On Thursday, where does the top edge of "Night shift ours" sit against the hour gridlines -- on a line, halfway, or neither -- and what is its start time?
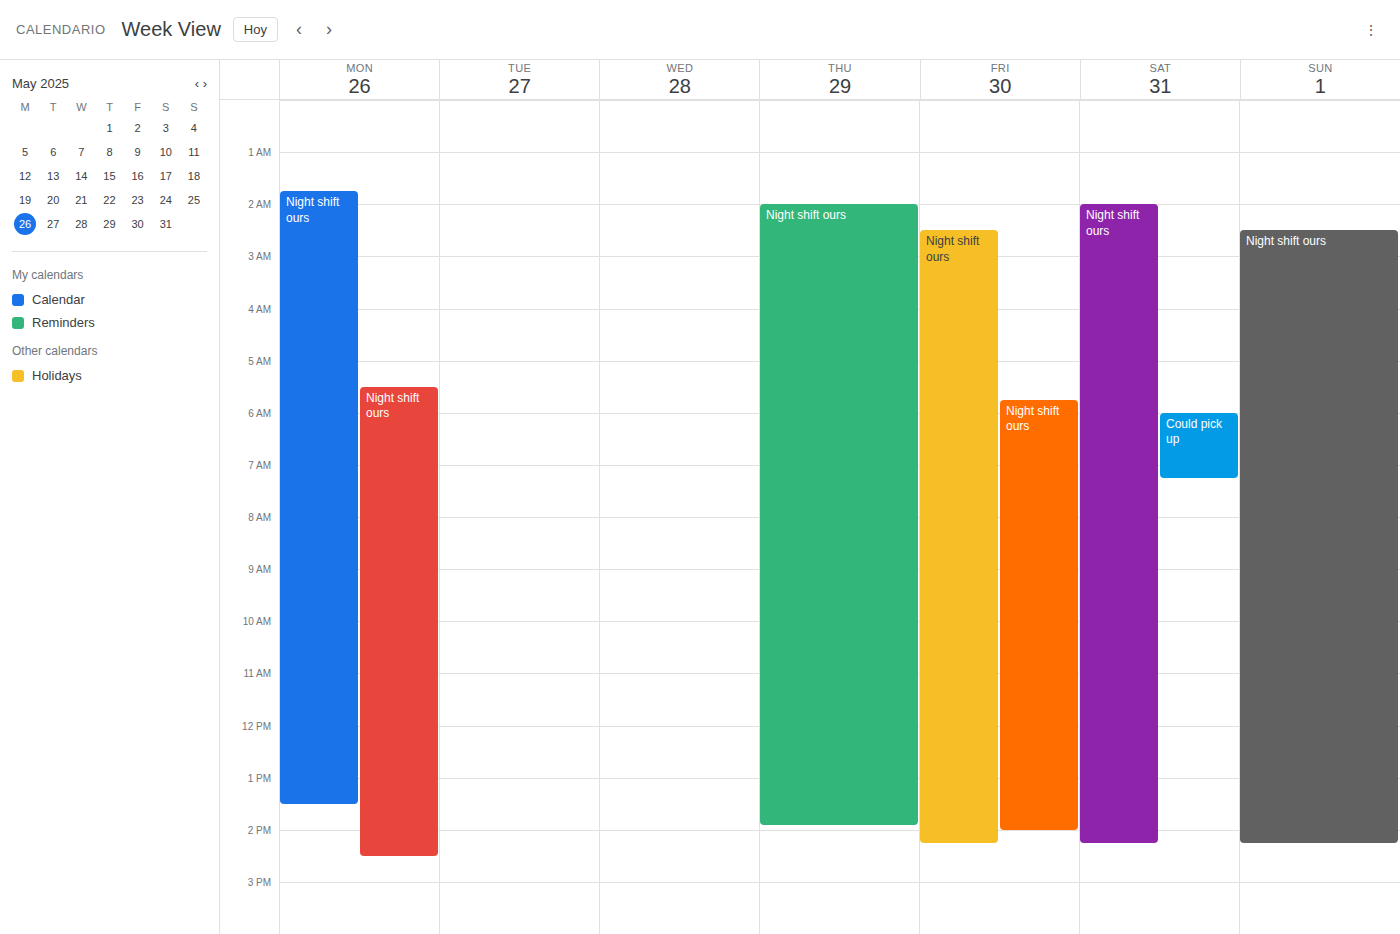
2:00 AM -- exactly on the 2 AM line.